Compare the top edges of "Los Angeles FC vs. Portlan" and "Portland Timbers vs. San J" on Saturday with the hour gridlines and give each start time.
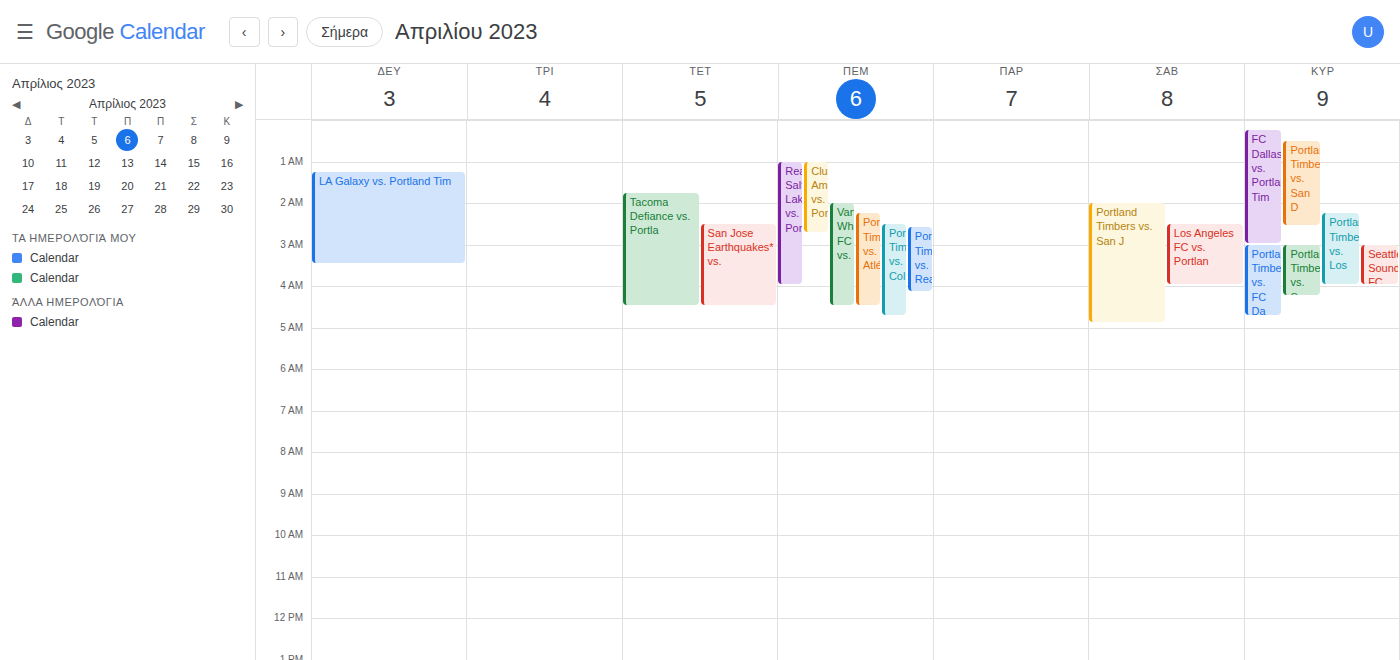
"Los Angeles FC vs. Portlan": 2:30 AM, halfway between the 2 AM and 3 AM lines. "Portland Timbers vs. San J": 2:00 AM, exactly on the 2 AM line.